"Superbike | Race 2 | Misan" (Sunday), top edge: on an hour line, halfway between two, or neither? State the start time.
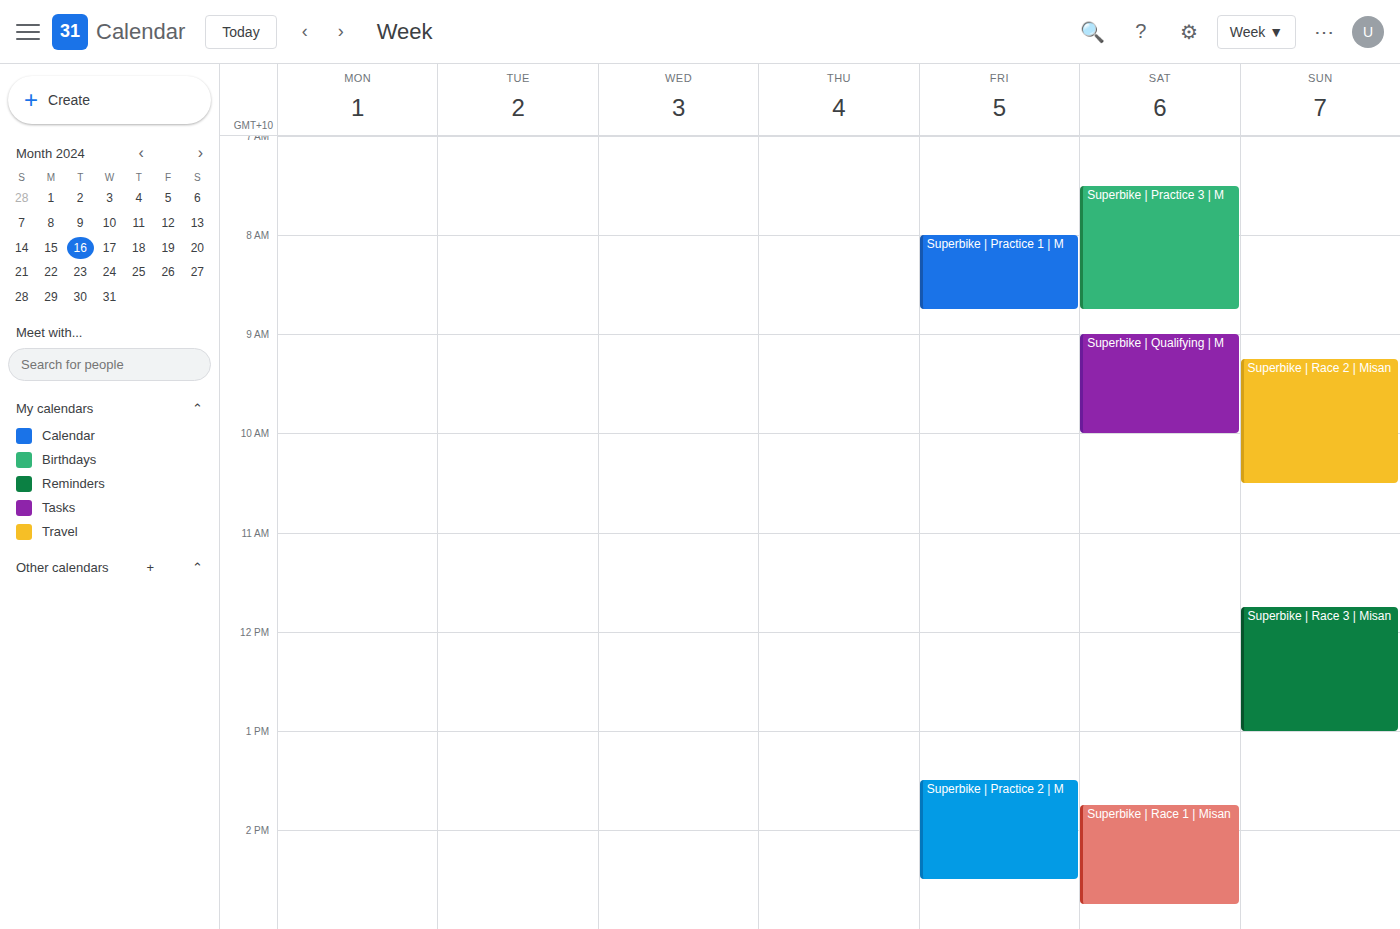
9:15 AM -- neither: a quarter of the way from the 9 AM line to the 10 AM line.